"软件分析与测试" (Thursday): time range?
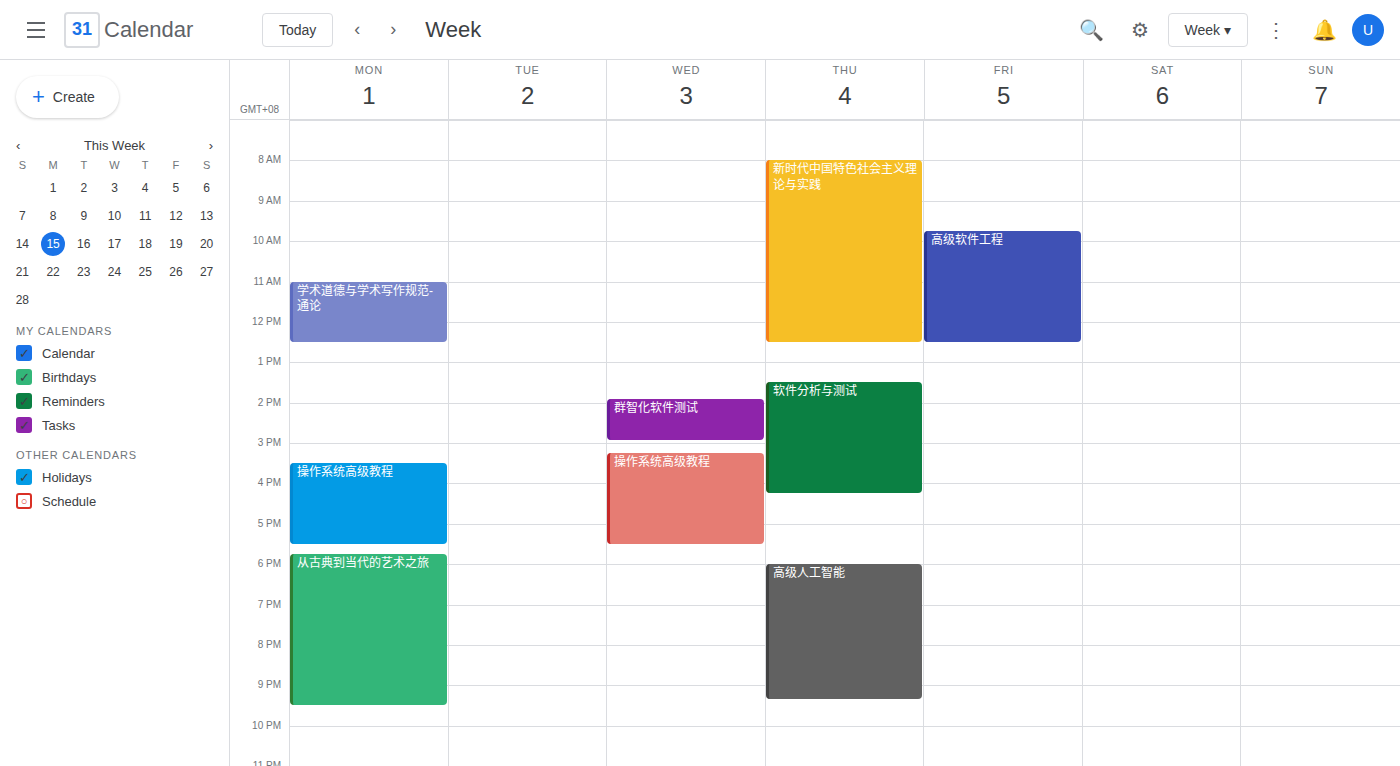
13:30 to 16:15